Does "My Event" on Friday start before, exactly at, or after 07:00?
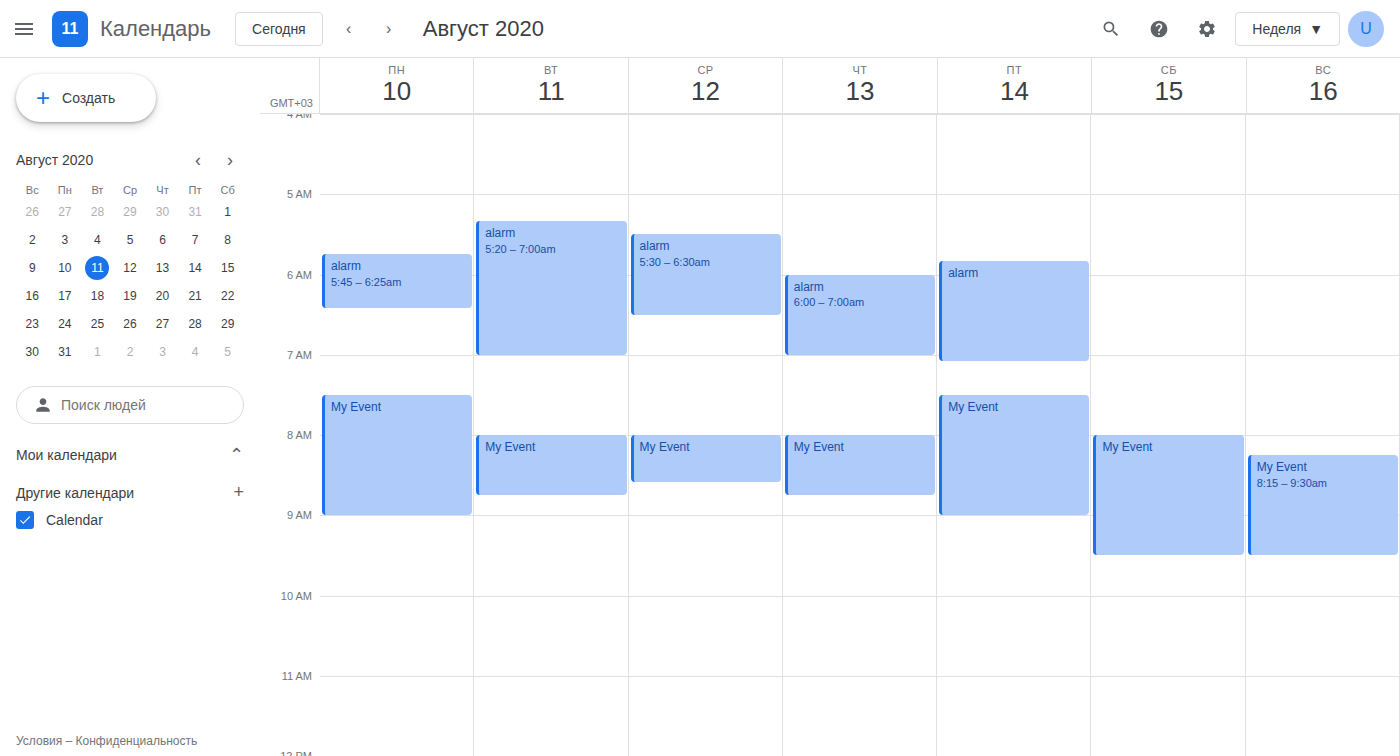
07:30 -- after 07:00, 30 minutes below the 07:00 line.